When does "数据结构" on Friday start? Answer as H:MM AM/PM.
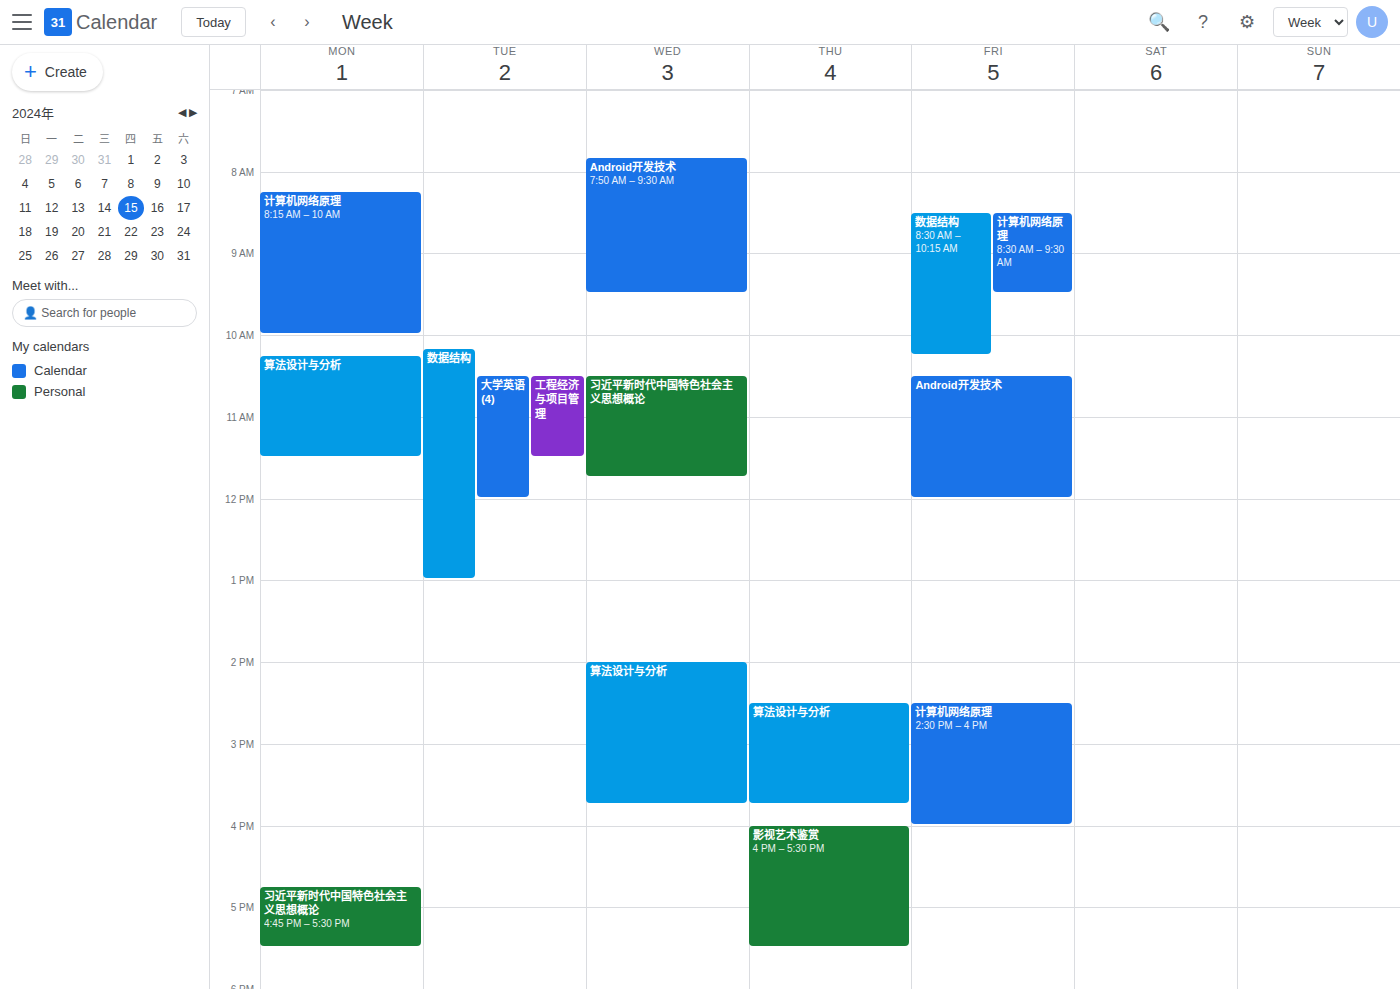
8:30 AM